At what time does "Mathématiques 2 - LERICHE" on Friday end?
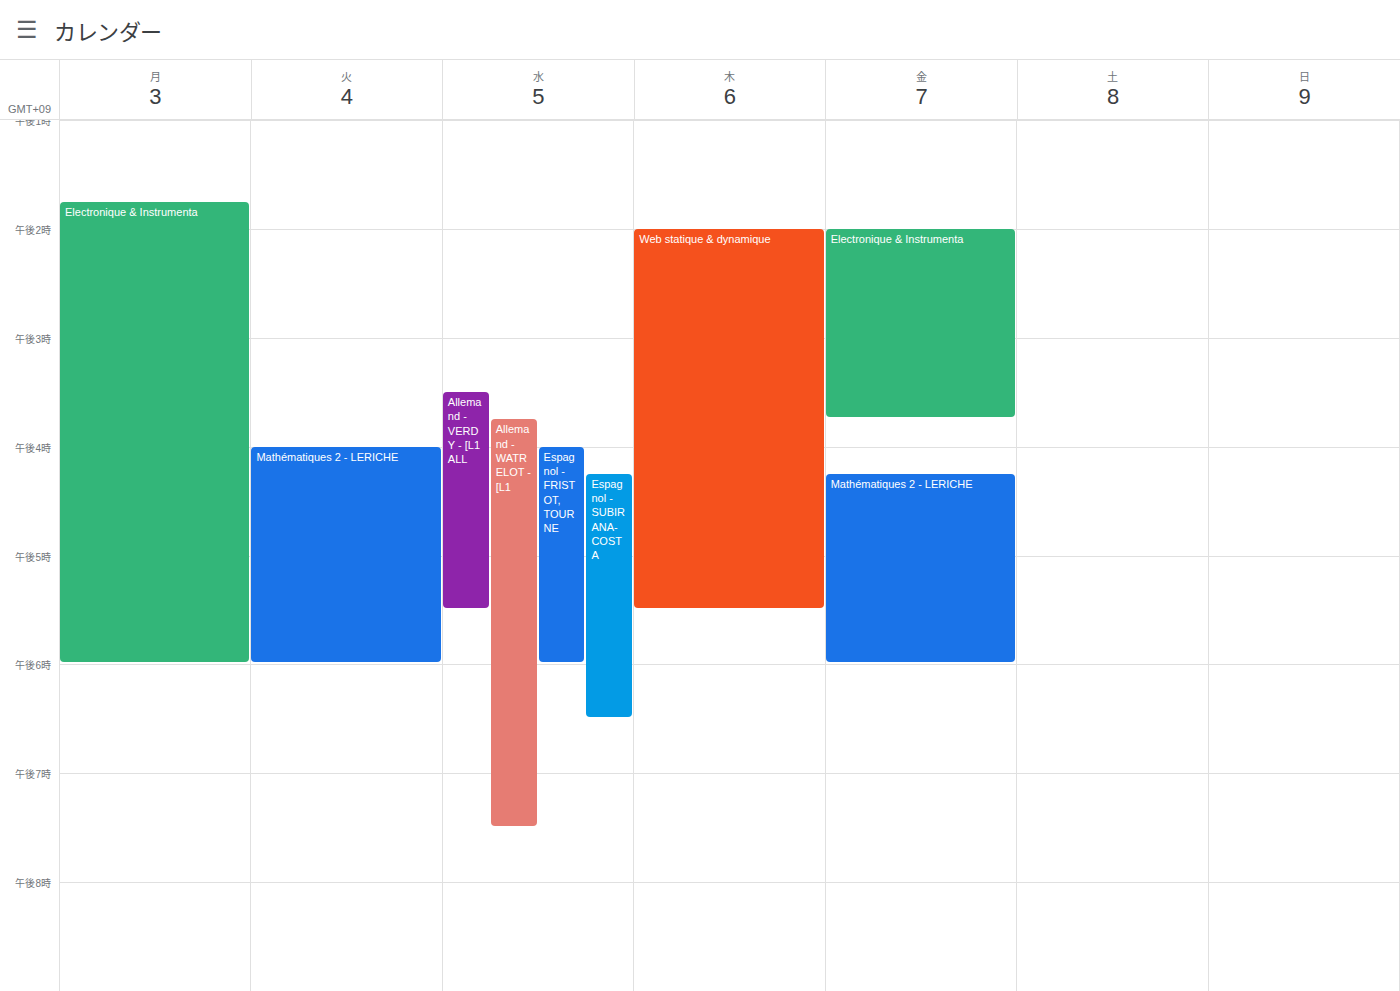
6:00 PM